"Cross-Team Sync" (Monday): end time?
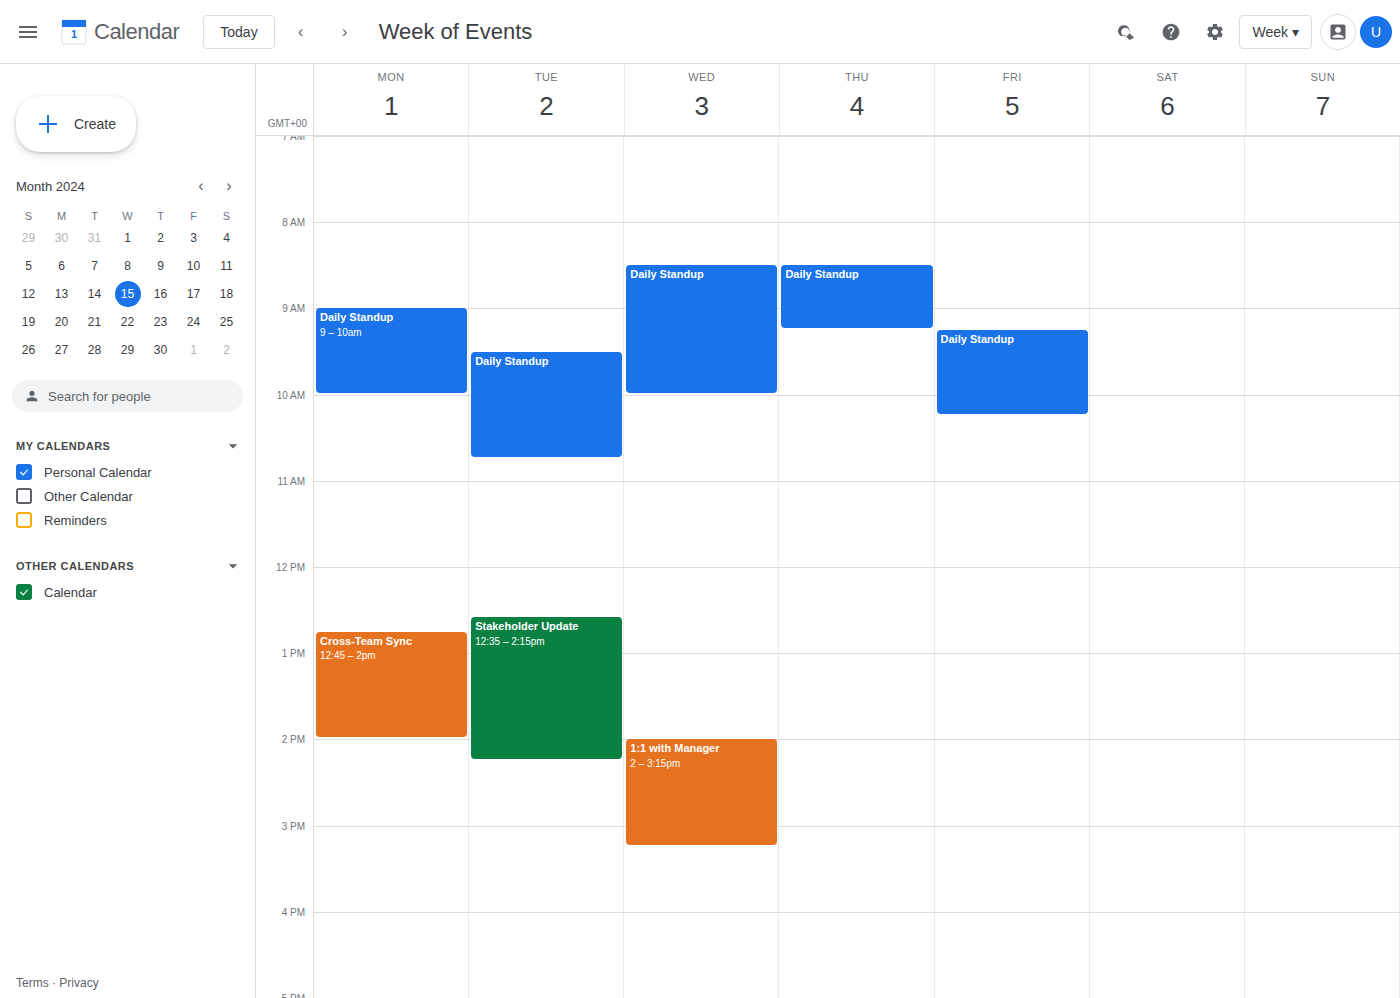
14:00